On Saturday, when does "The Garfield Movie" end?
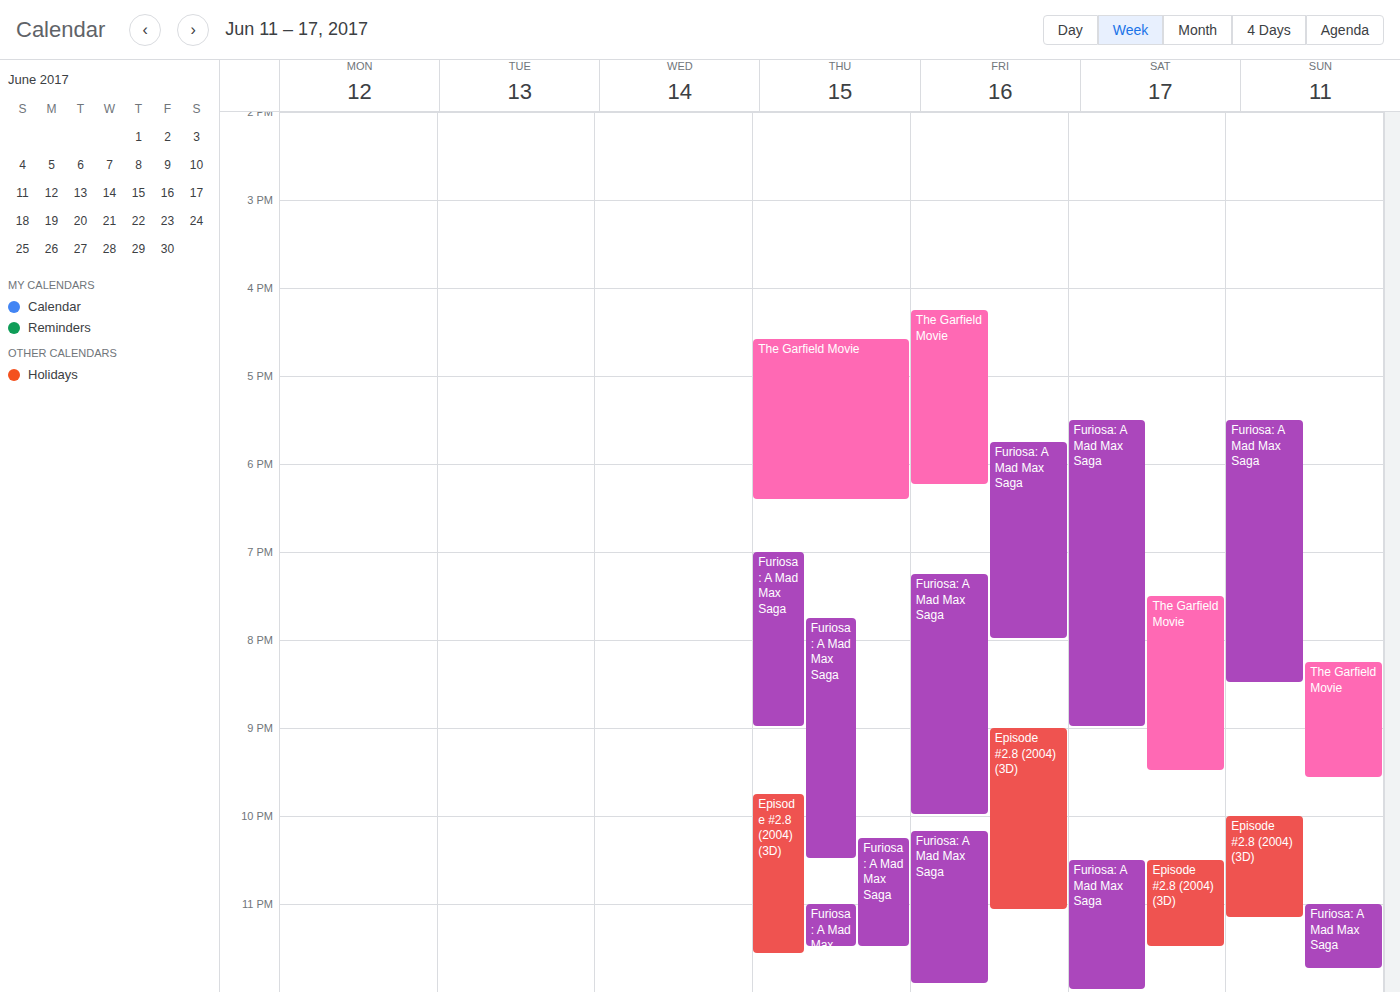
21:30